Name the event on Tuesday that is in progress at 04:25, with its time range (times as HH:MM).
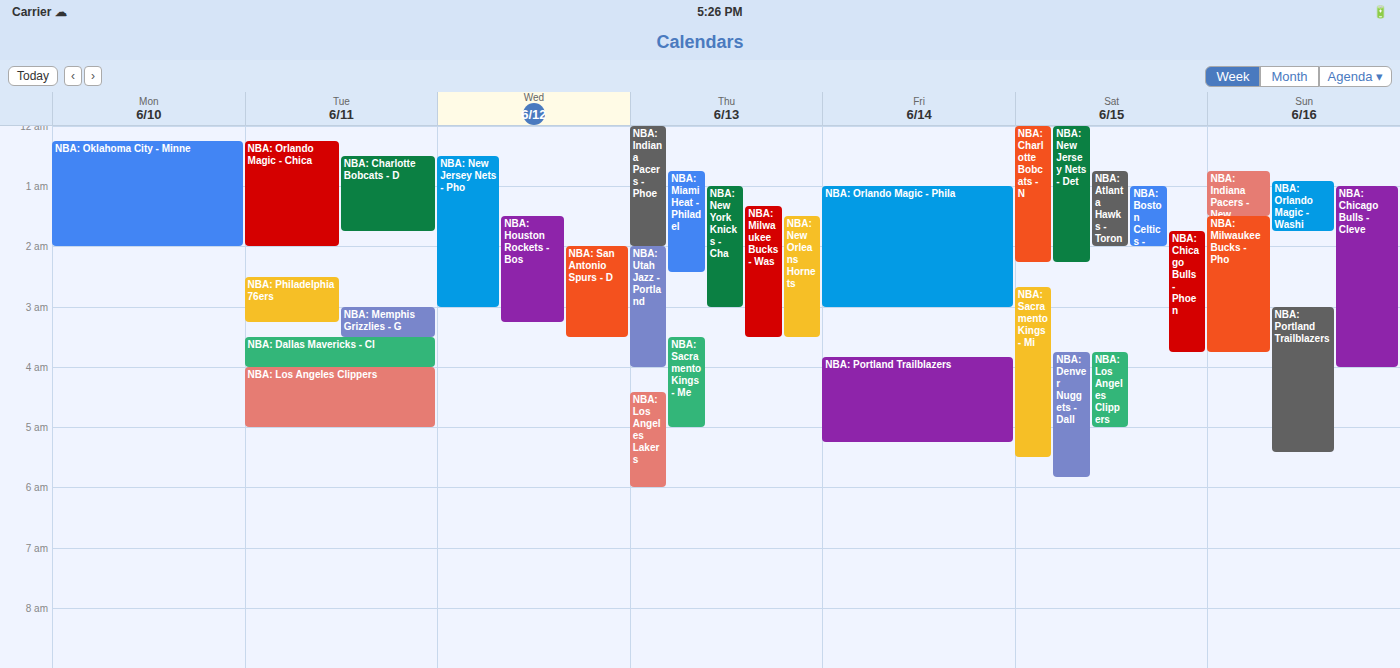
"NBA: Los Angeles Clippers", 04:00 to 05:00